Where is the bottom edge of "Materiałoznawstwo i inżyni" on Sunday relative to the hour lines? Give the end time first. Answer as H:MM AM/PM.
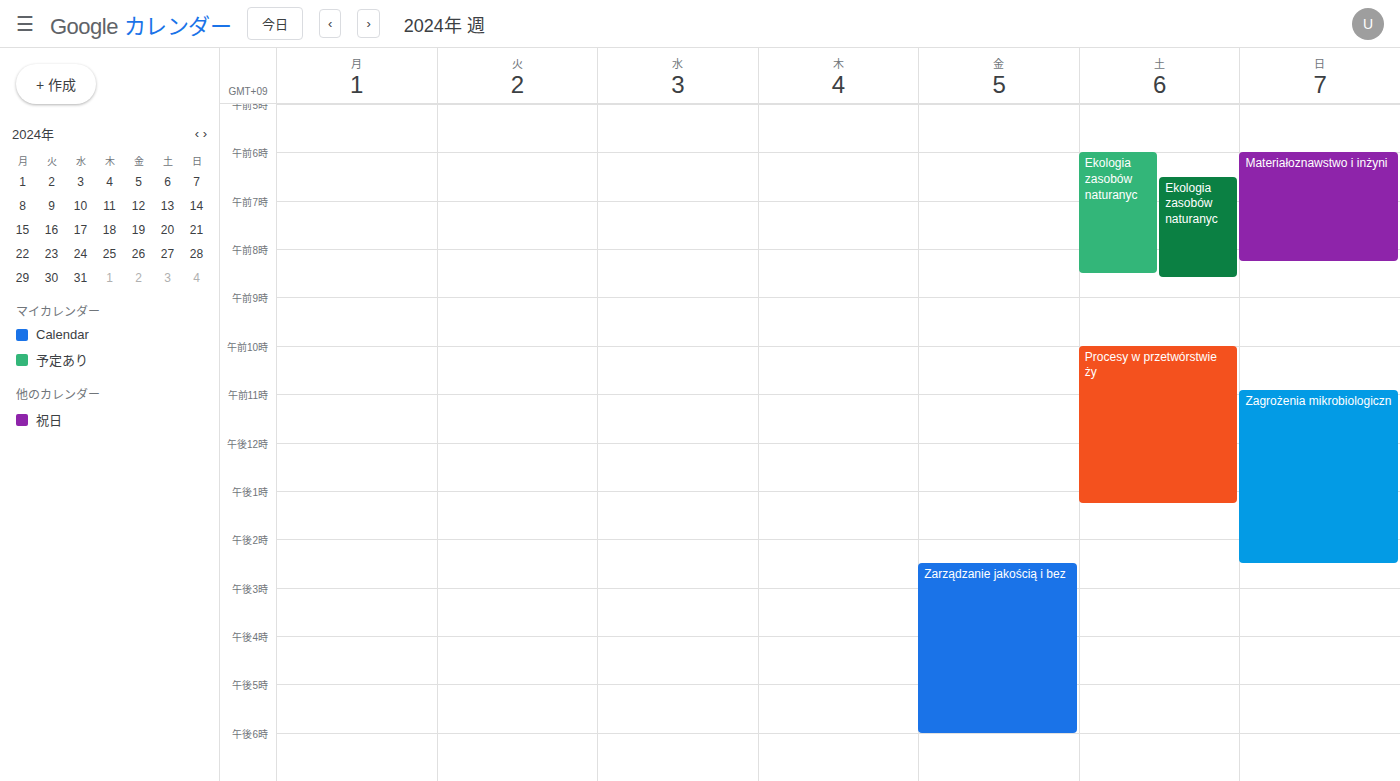
8:15 AM -- neither: a quarter of the way from the 8 AM line to the 9 AM line.